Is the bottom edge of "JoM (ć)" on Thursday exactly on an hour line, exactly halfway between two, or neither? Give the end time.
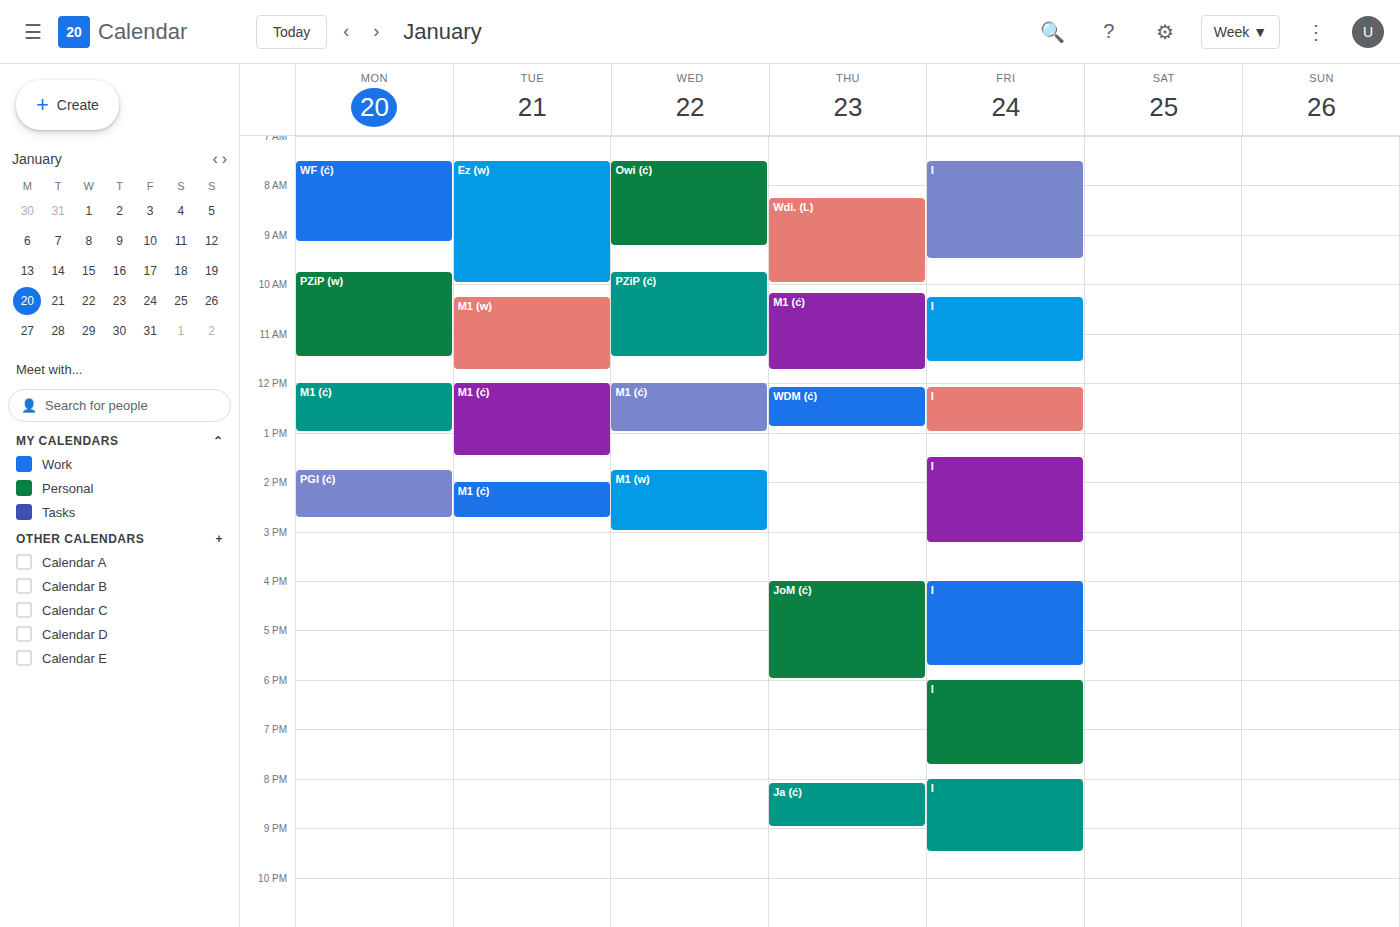
6:00 PM -- exactly on the 6 PM line.